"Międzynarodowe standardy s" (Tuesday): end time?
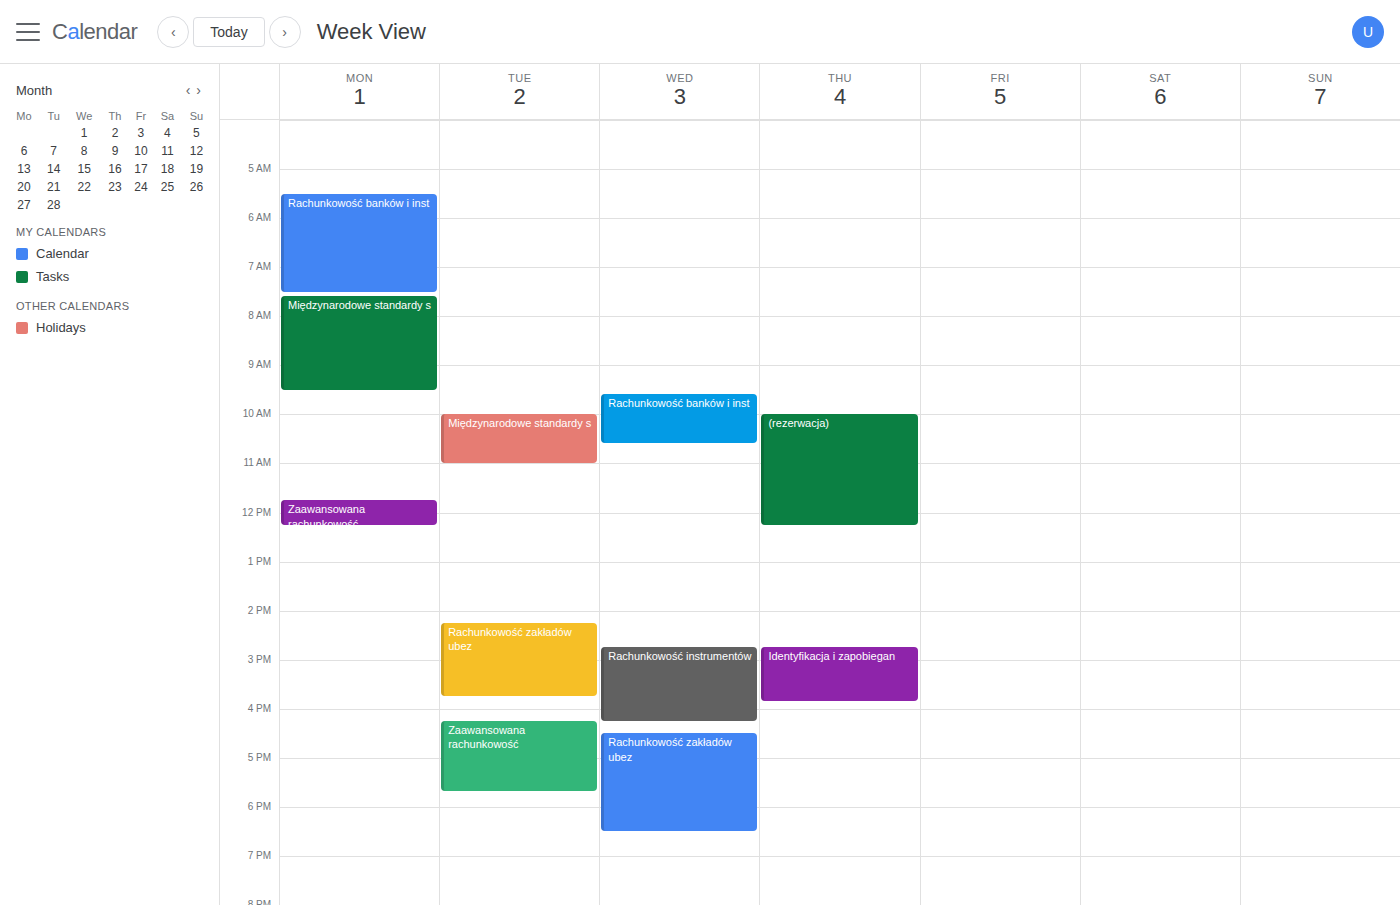
11:00